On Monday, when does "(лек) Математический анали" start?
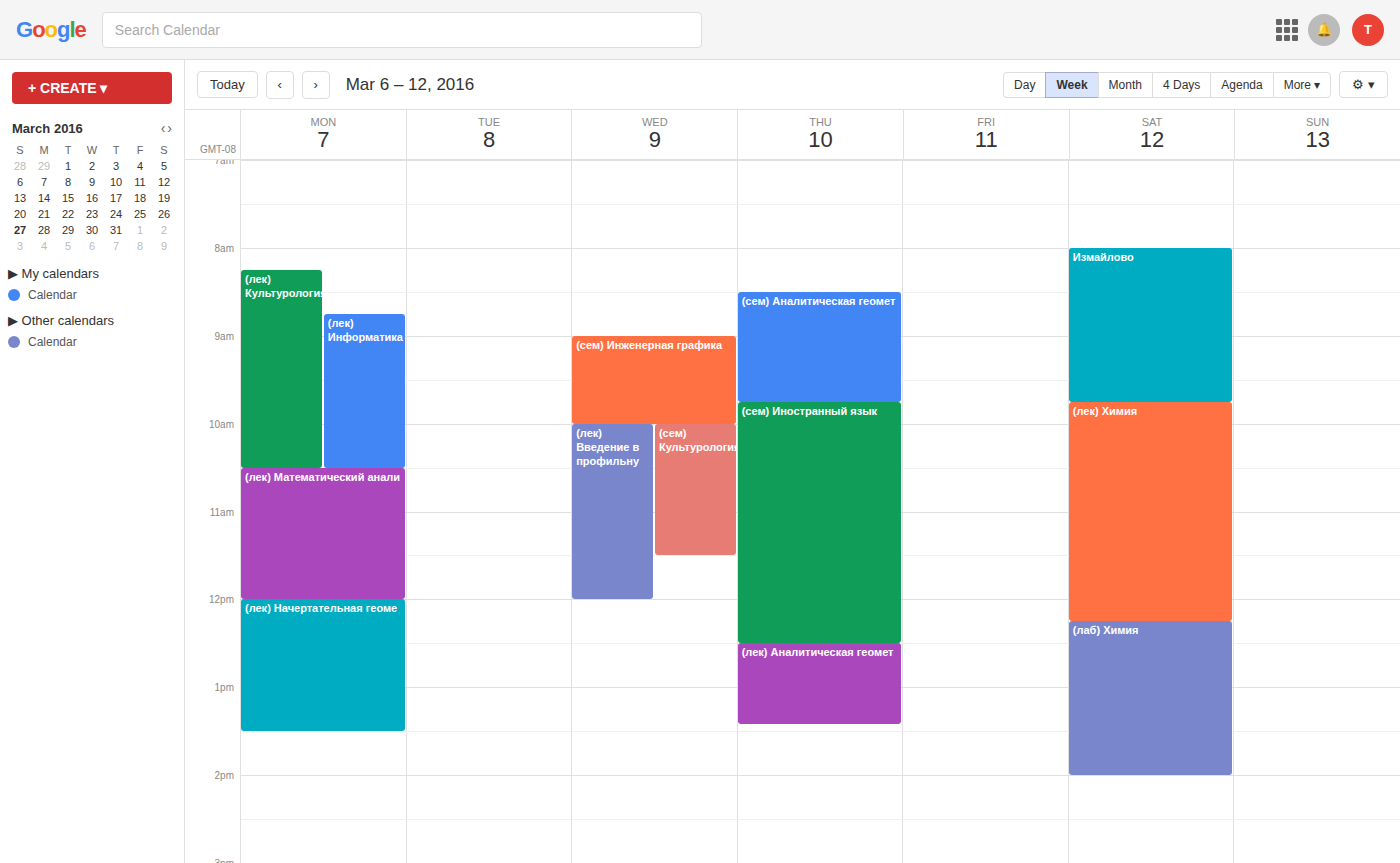
10:30 AM